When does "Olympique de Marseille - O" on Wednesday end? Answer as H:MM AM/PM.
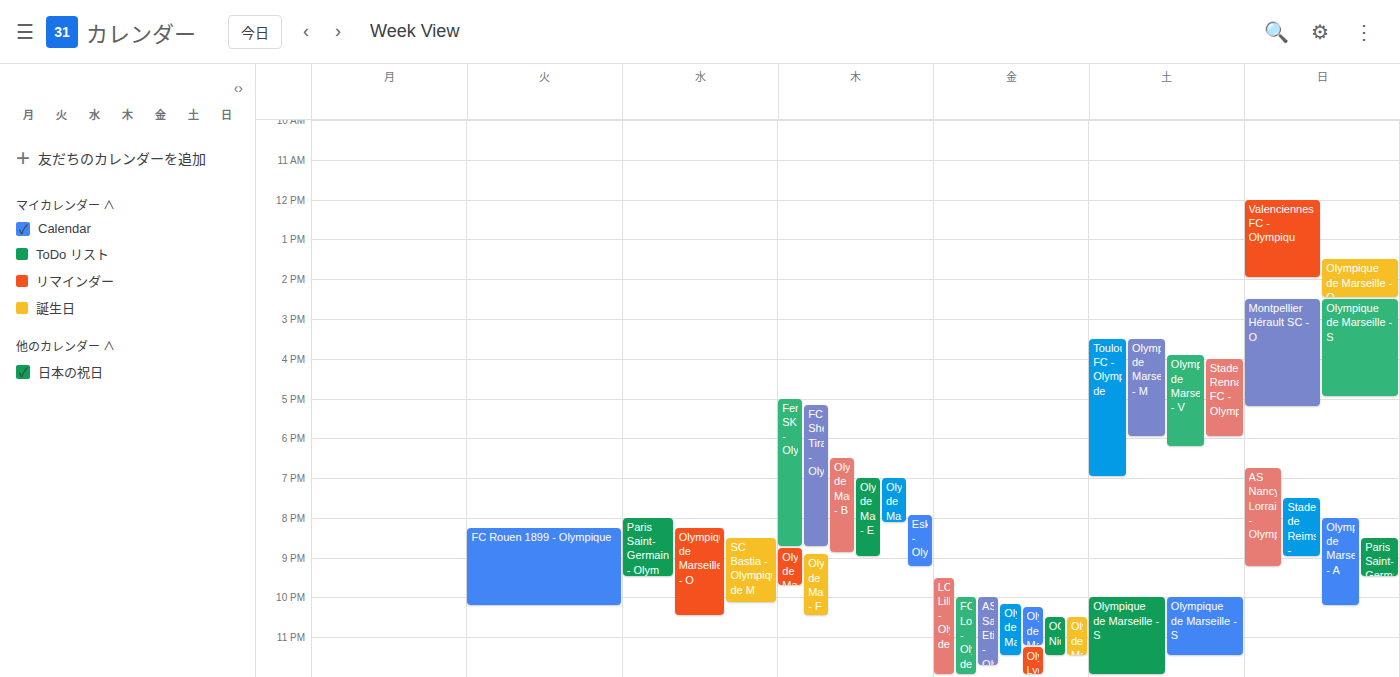
10:30 PM